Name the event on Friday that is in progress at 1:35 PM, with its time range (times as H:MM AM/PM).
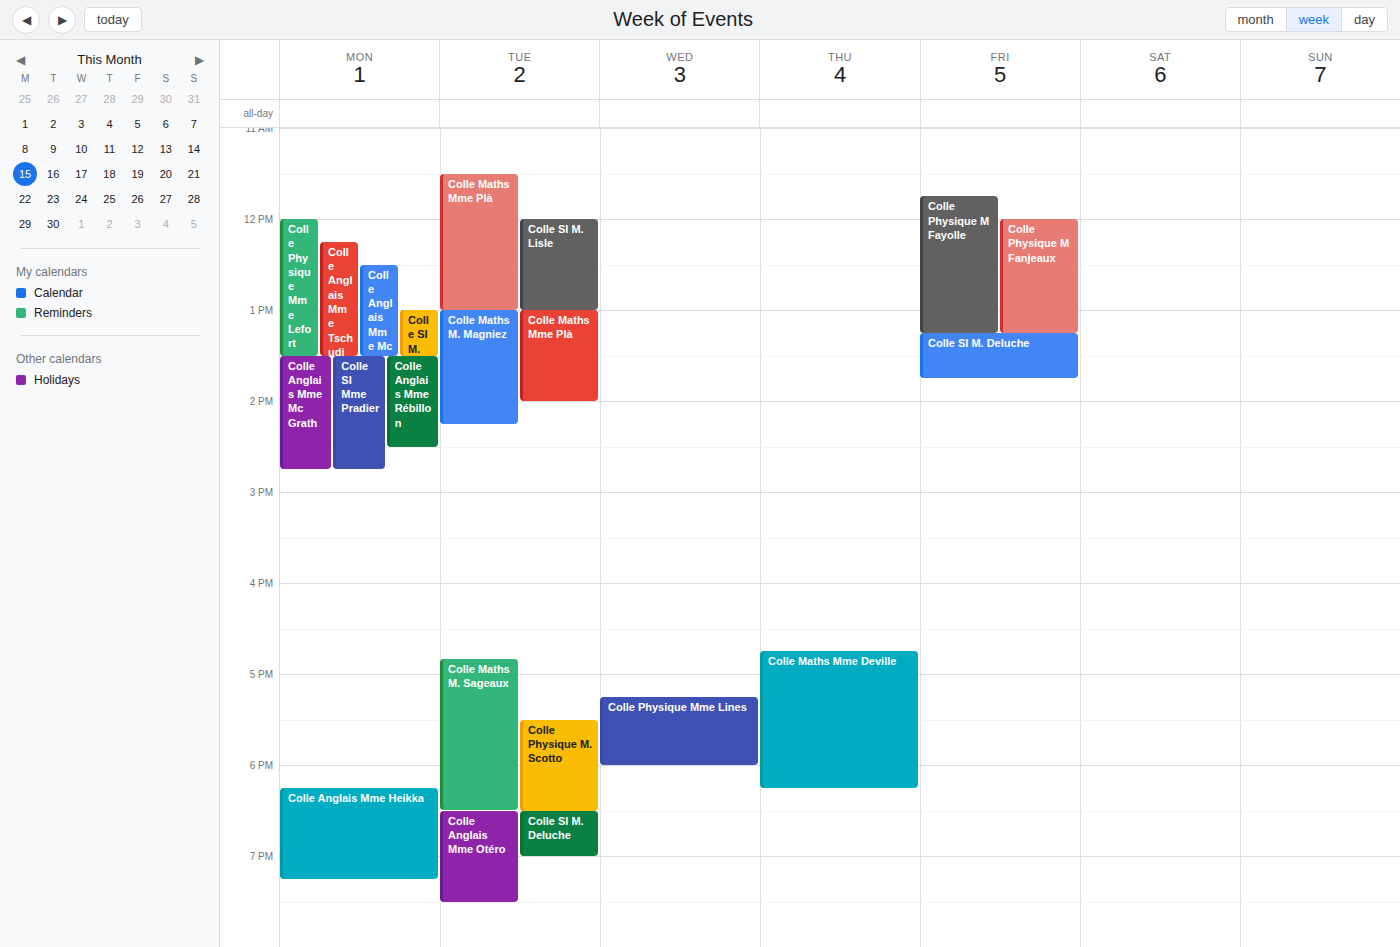
"Colle SI M. Deluche", 1:15 PM to 1:45 PM